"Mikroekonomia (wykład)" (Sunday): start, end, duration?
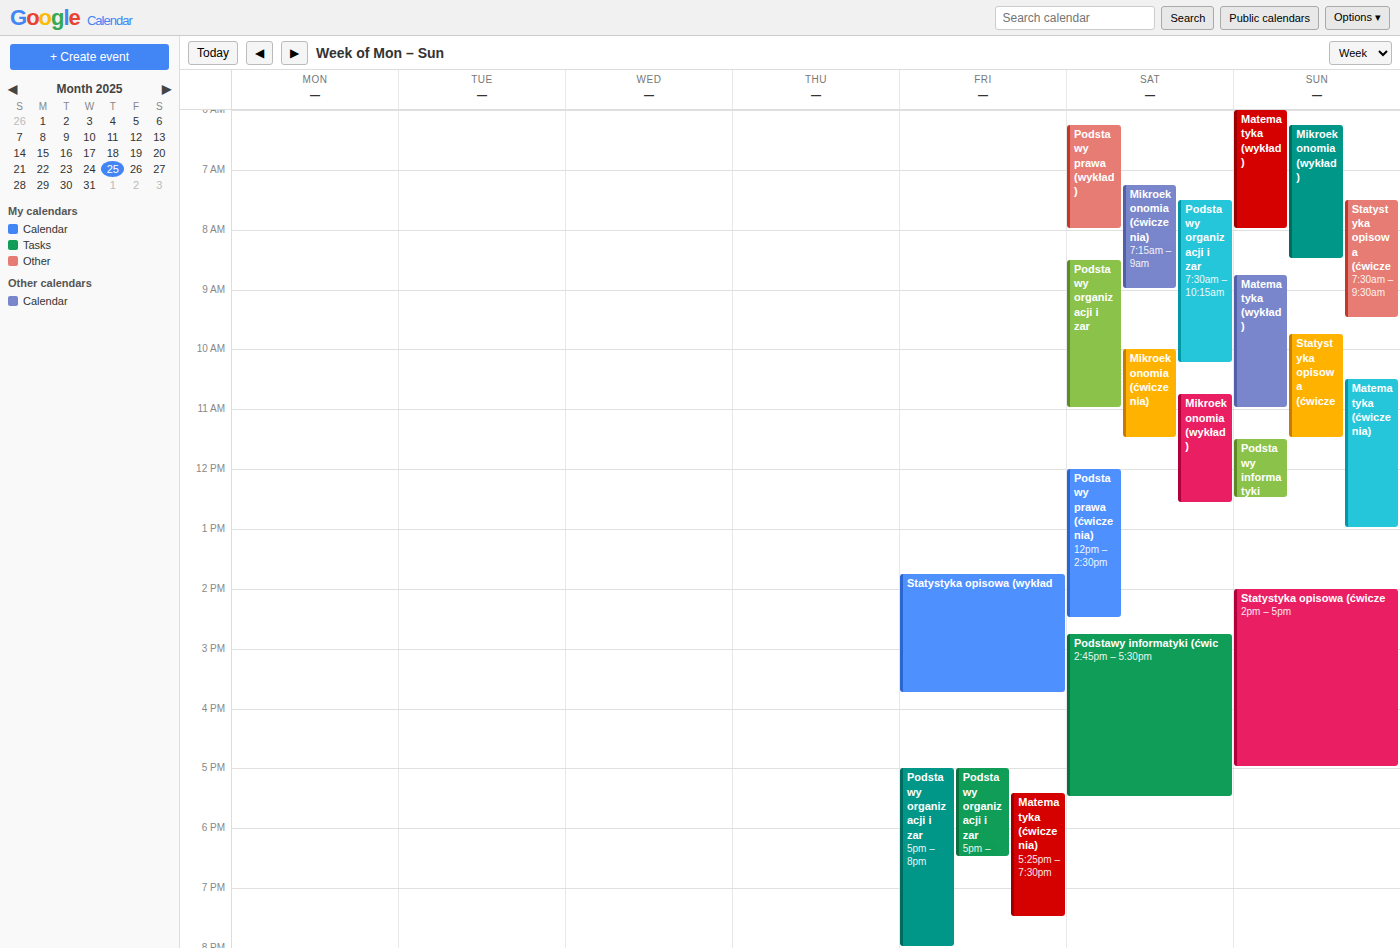
6:15 AM to 8:30 AM, 2 hours 15 minutes